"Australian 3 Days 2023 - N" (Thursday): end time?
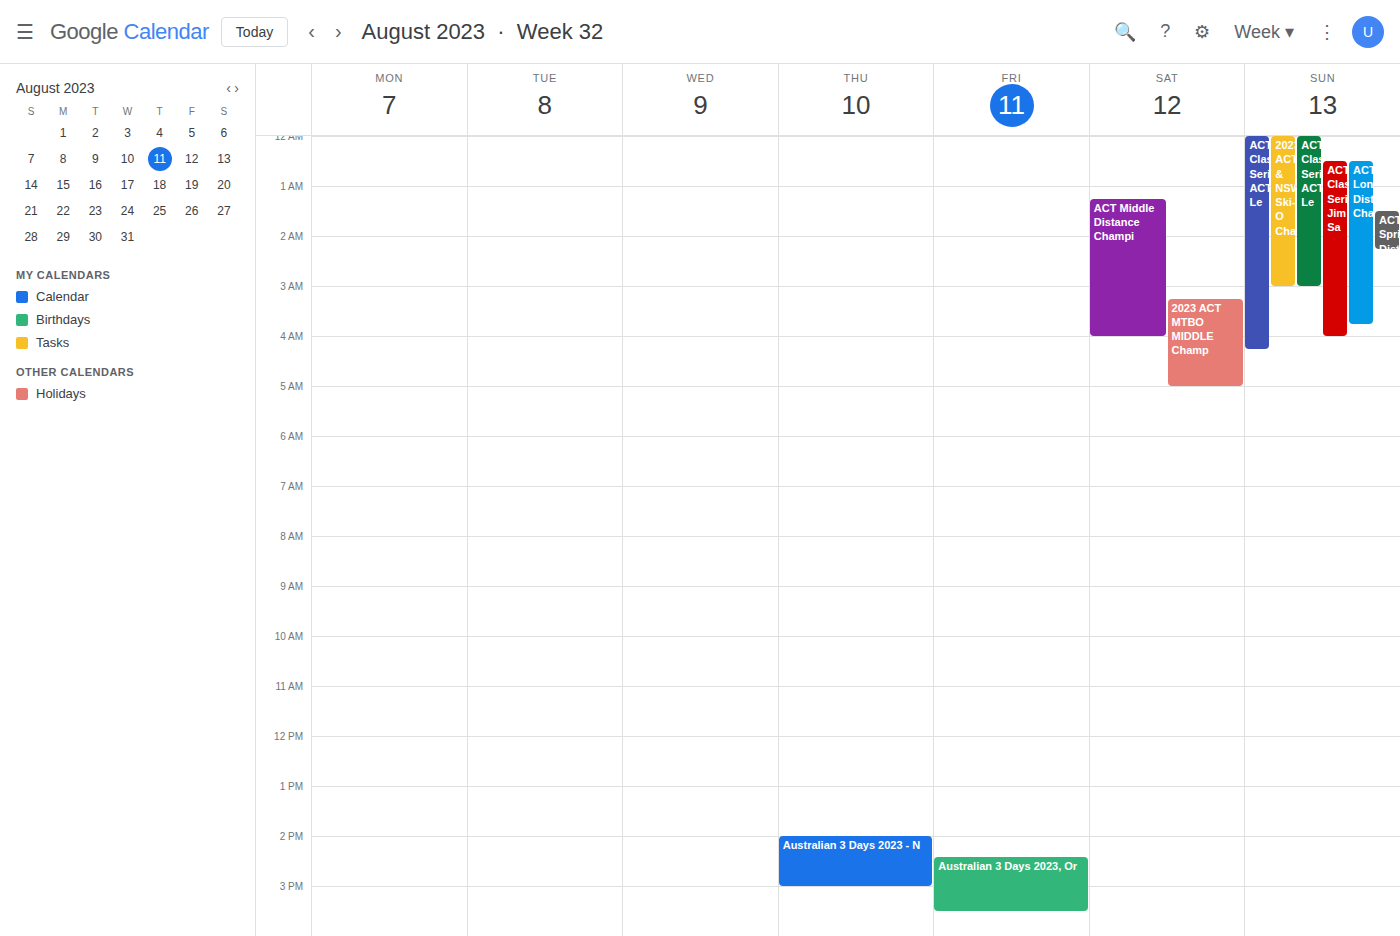
3:00 PM